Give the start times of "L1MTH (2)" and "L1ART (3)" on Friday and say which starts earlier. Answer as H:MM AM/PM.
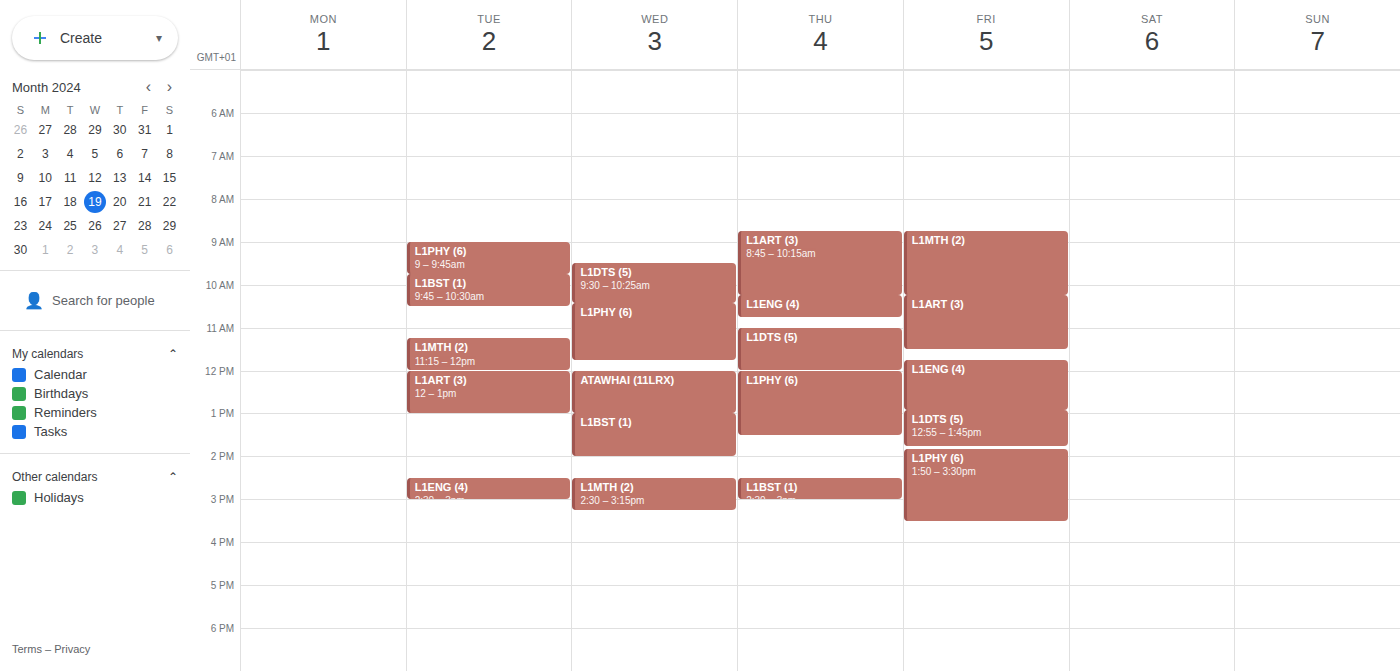
"L1MTH (2)" 8:45 AM; "L1ART (3)" 10:15 AM.